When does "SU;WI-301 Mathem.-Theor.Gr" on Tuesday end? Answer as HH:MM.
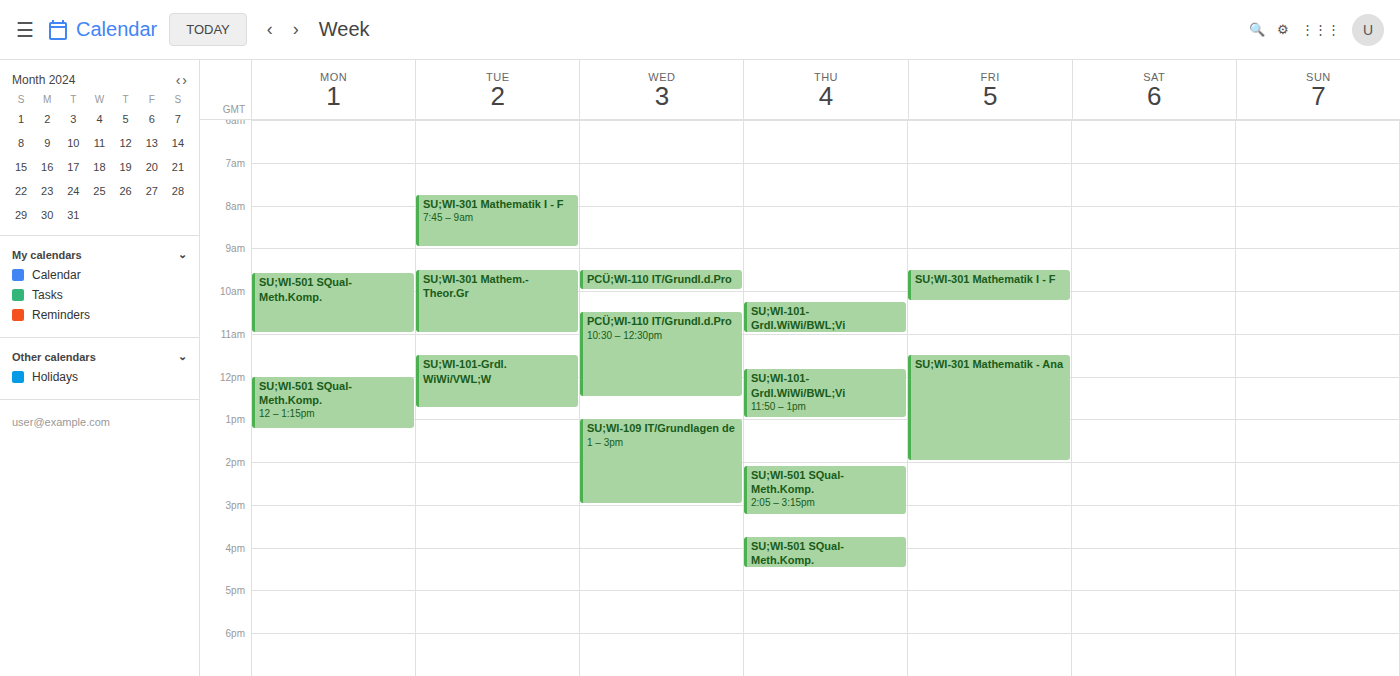
11:00